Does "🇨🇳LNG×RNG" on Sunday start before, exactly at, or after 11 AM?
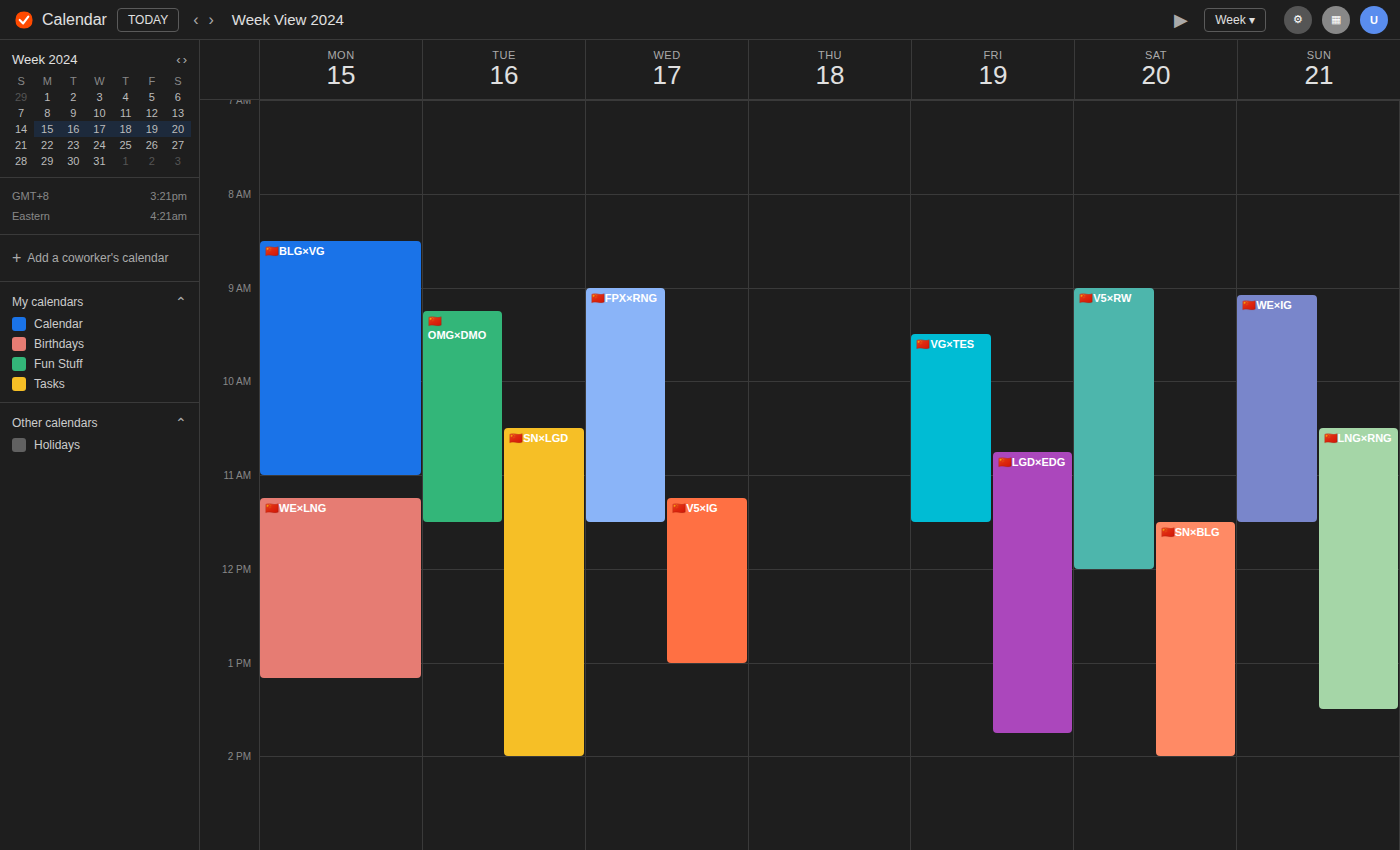
10:30 AM -- before 11 AM, 30 minutes above the 11 AM line.